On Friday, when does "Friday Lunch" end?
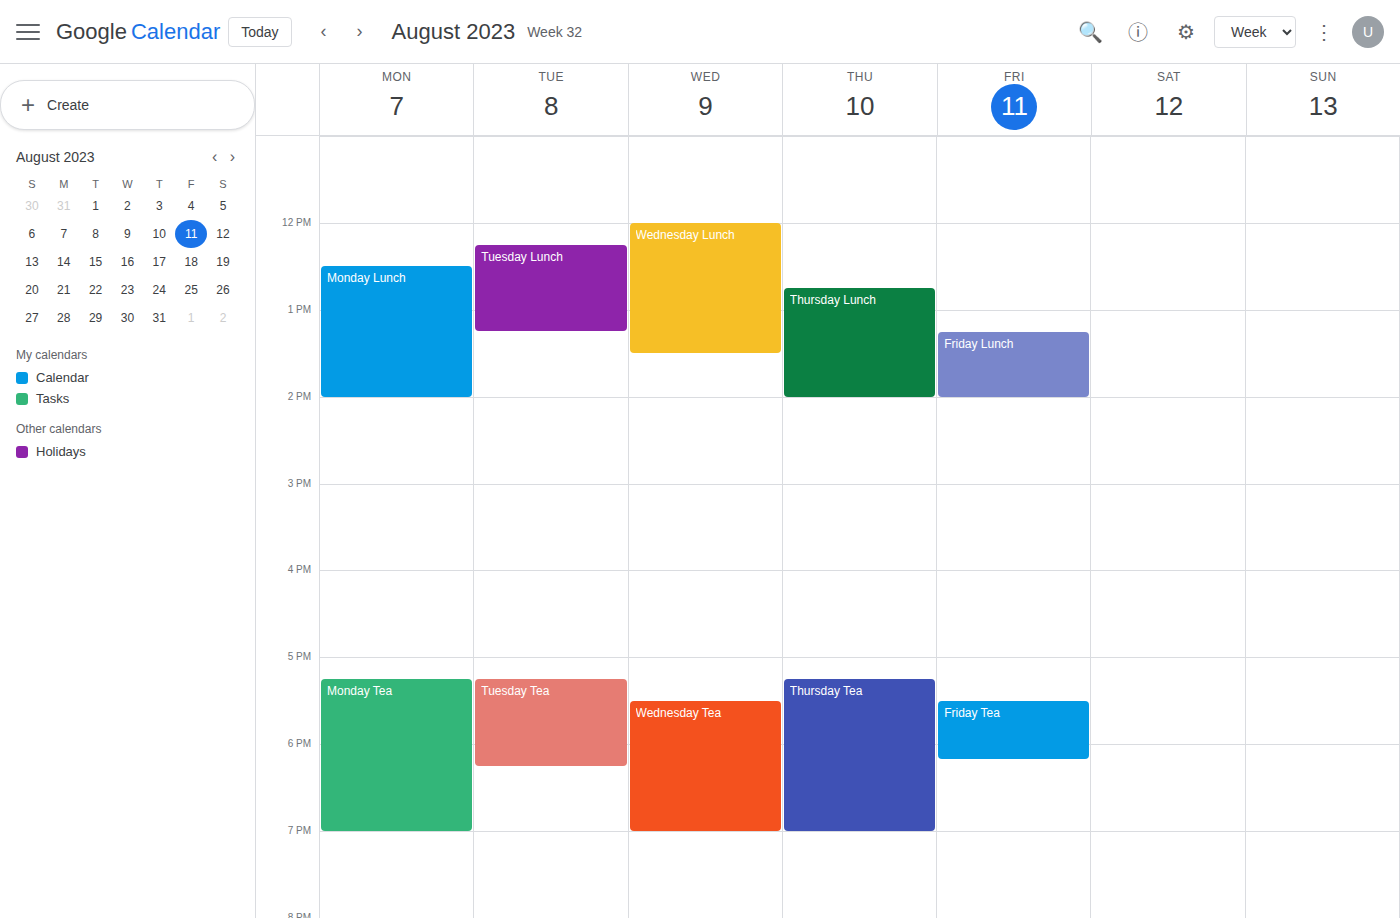
2:00 PM